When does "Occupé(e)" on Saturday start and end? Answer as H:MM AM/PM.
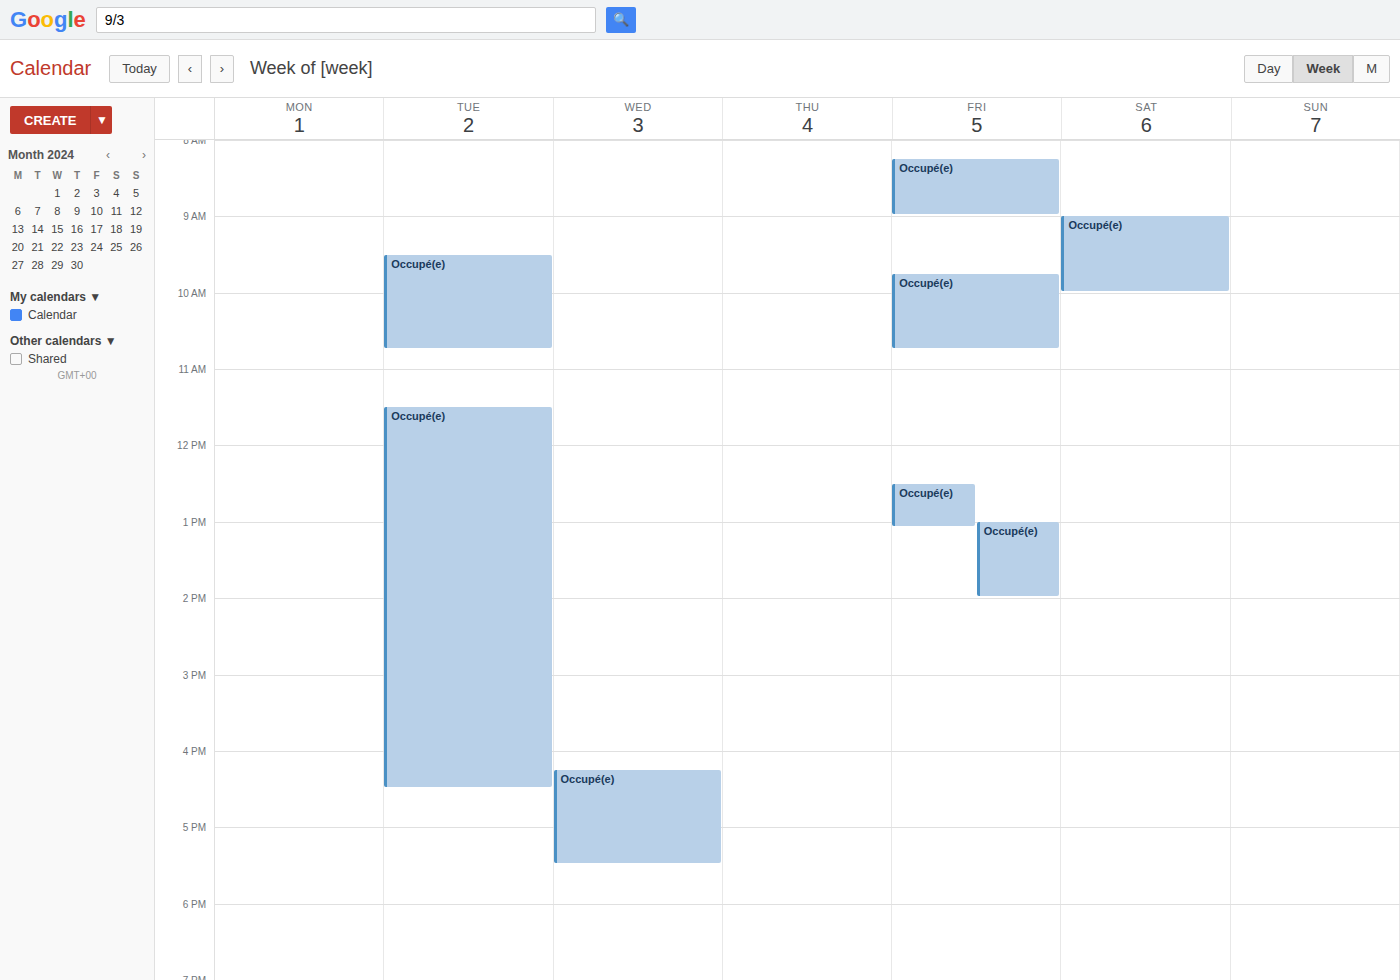
9:00 AM to 10:00 AM